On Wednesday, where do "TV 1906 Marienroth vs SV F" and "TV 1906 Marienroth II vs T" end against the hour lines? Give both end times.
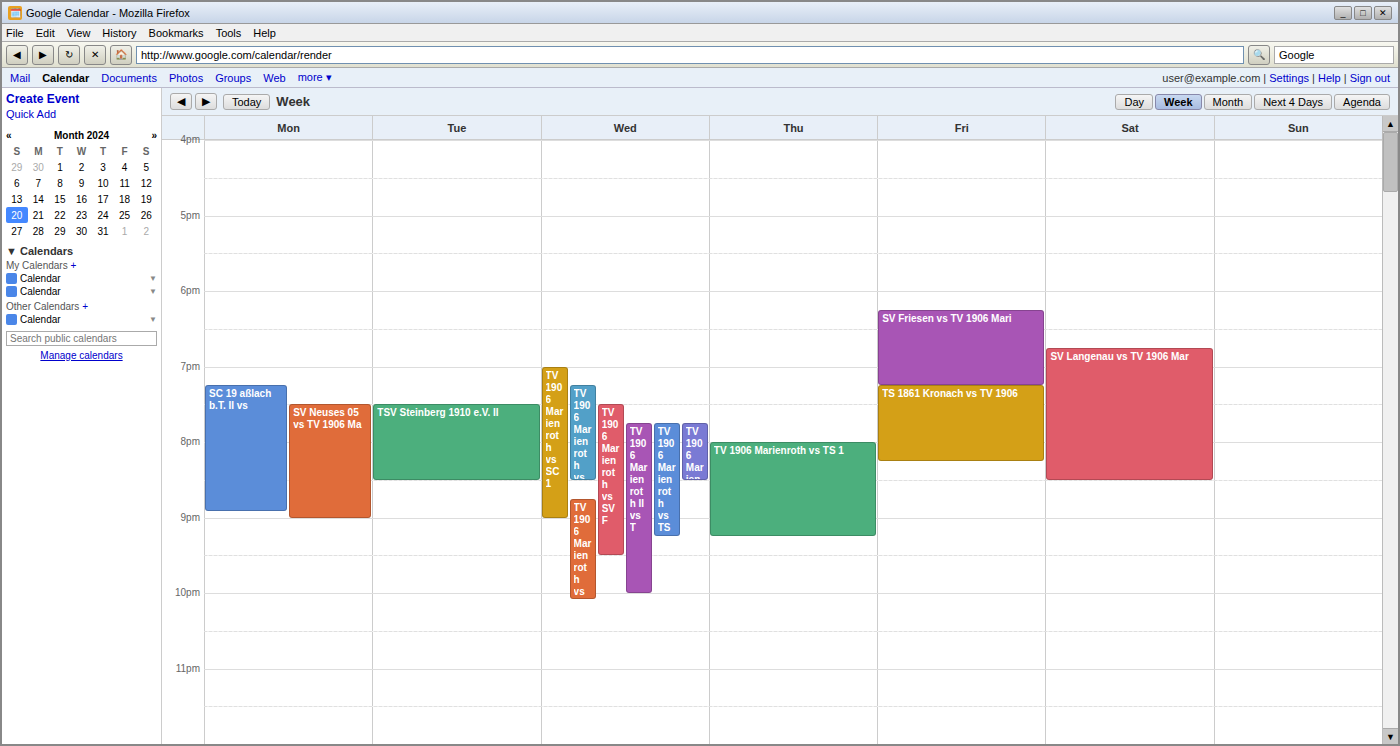
"TV 1906 Marienroth vs SV F": 9:30 PM, halfway between the 9 PM and 10 PM lines. "TV 1906 Marienroth II vs T": 10:00 PM, exactly on the 10 PM line.